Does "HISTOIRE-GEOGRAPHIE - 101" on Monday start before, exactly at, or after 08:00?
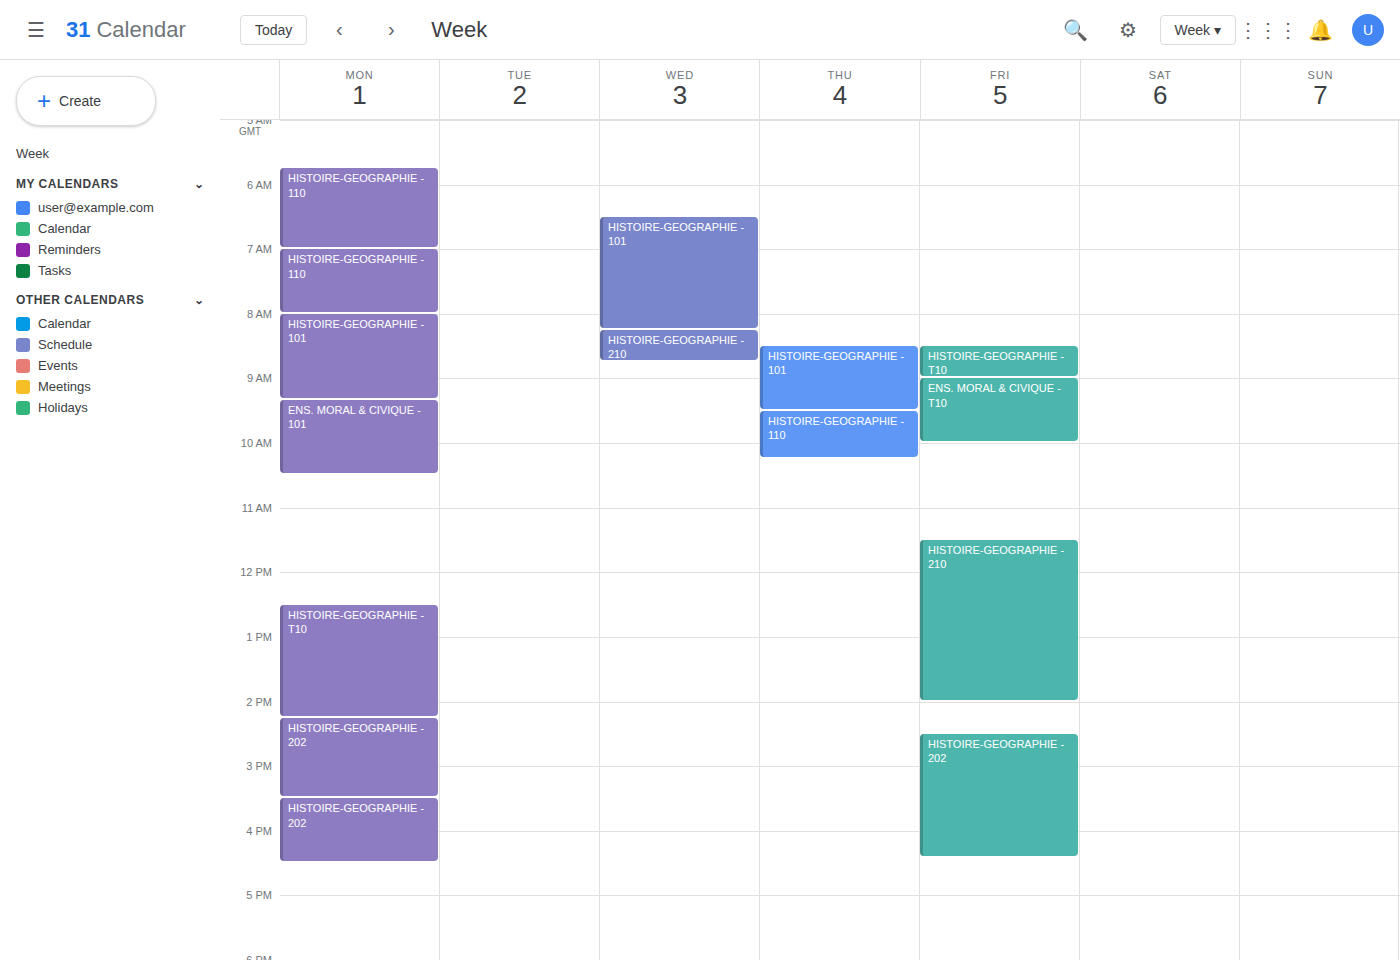
08:00 -- exactly at 08:00, on the 08:00 line.